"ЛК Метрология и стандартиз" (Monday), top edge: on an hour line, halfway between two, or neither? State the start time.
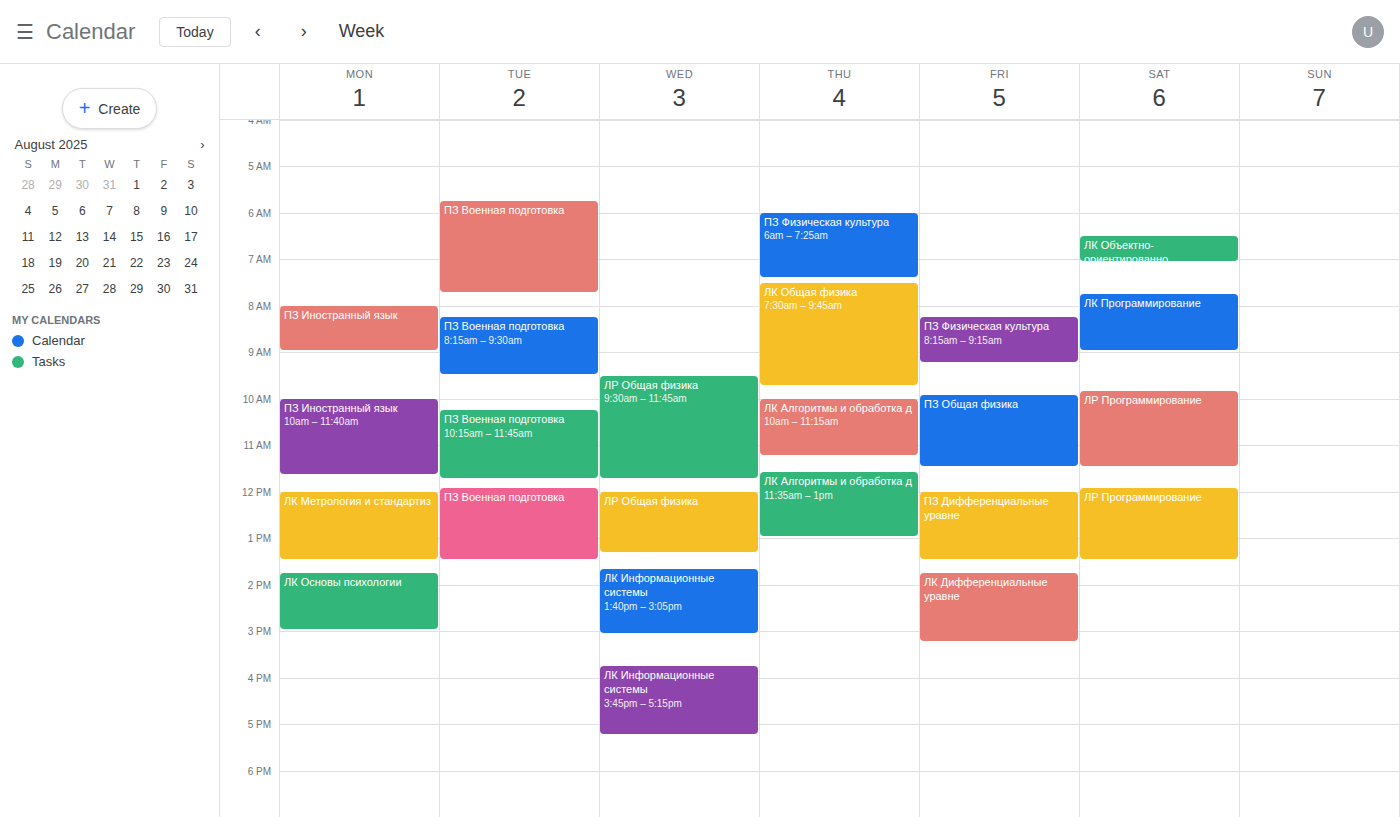
12:00 PM -- exactly on the 12 PM line.